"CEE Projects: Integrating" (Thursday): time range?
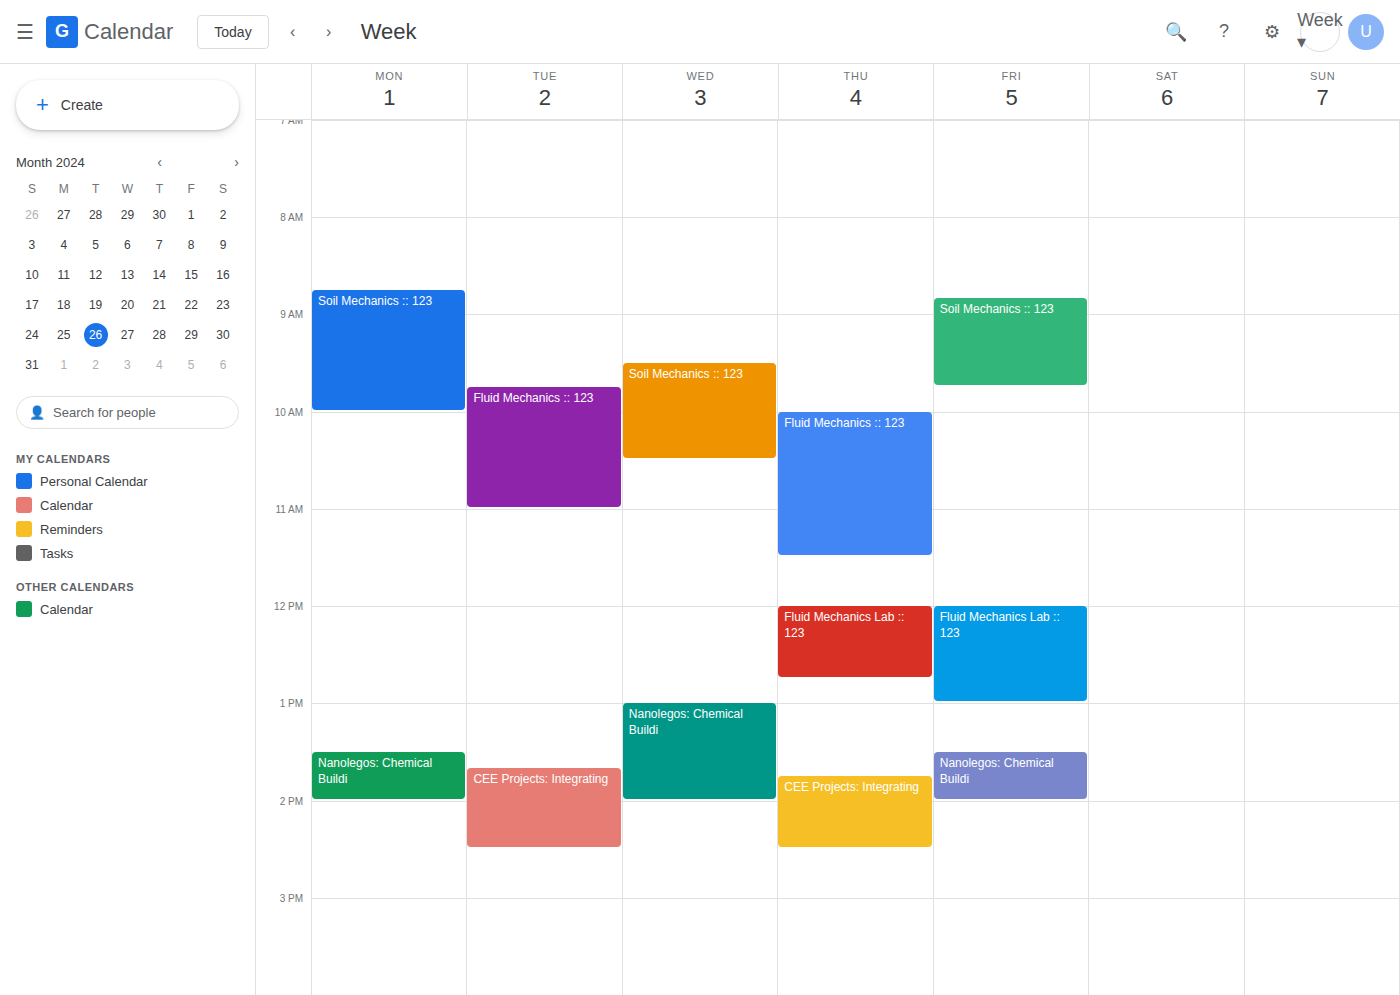
1:45 PM to 2:30 PM